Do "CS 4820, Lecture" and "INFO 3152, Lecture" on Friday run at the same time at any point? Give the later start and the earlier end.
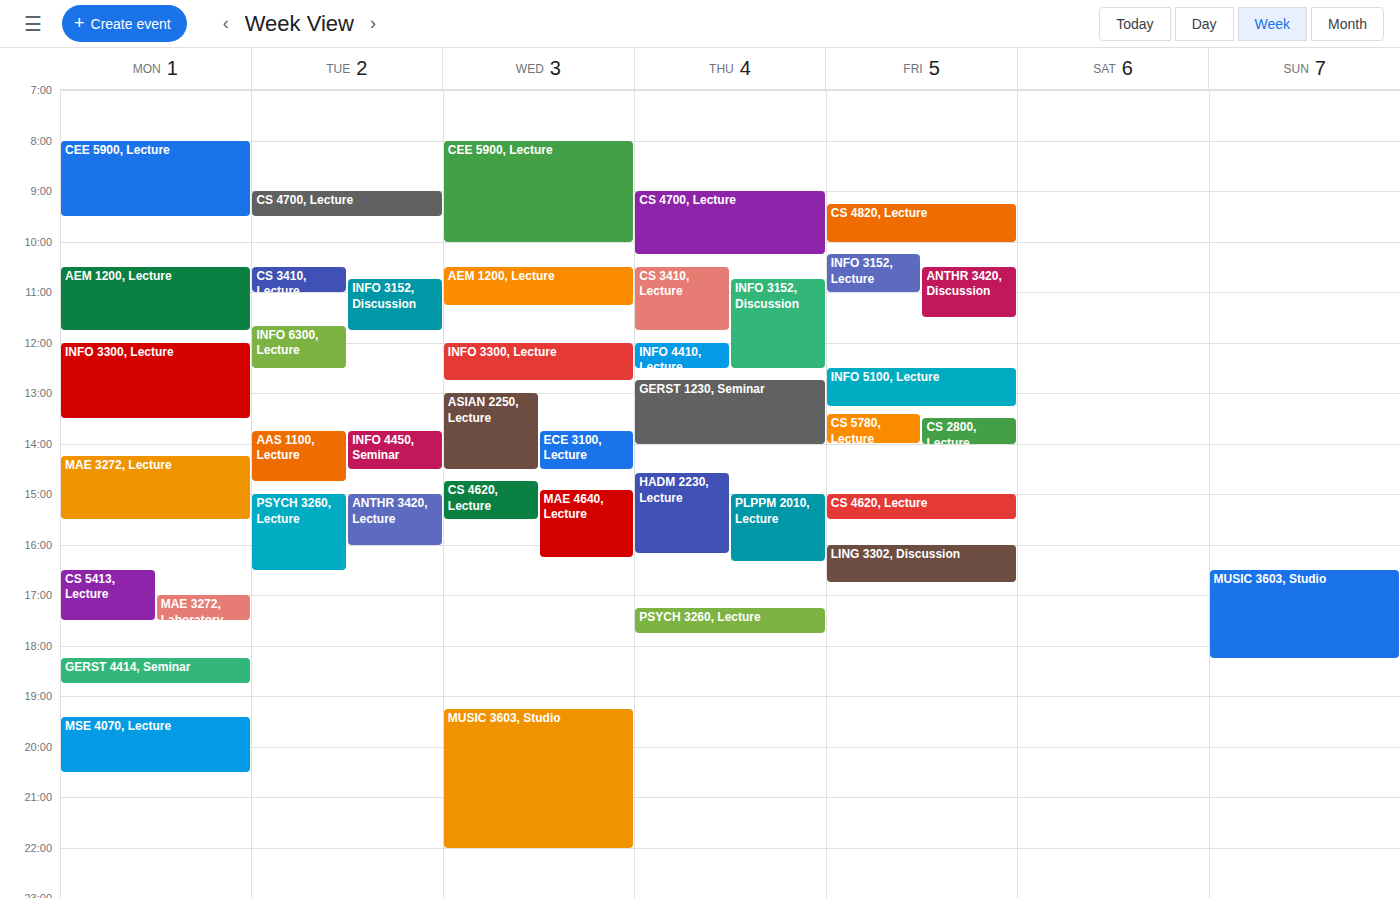
"CS 4820, Lecture" ends at 10:00 AM and "INFO 3152, Lecture" starts at 10:15 AM -- no overlap.